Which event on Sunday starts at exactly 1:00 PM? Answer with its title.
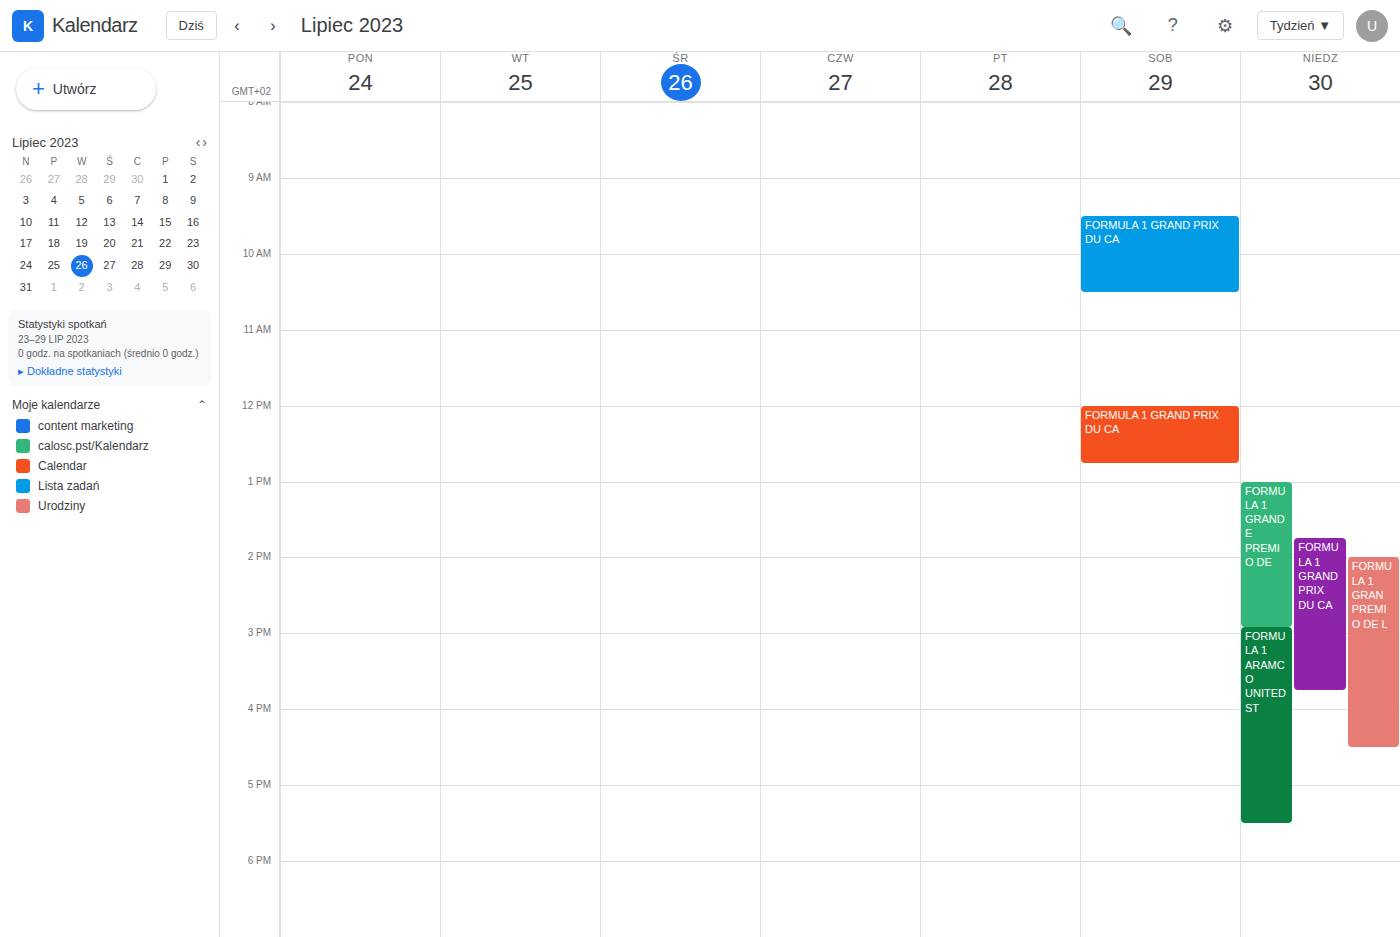
"FORMULA 1 GRANDE PREMIO DE"